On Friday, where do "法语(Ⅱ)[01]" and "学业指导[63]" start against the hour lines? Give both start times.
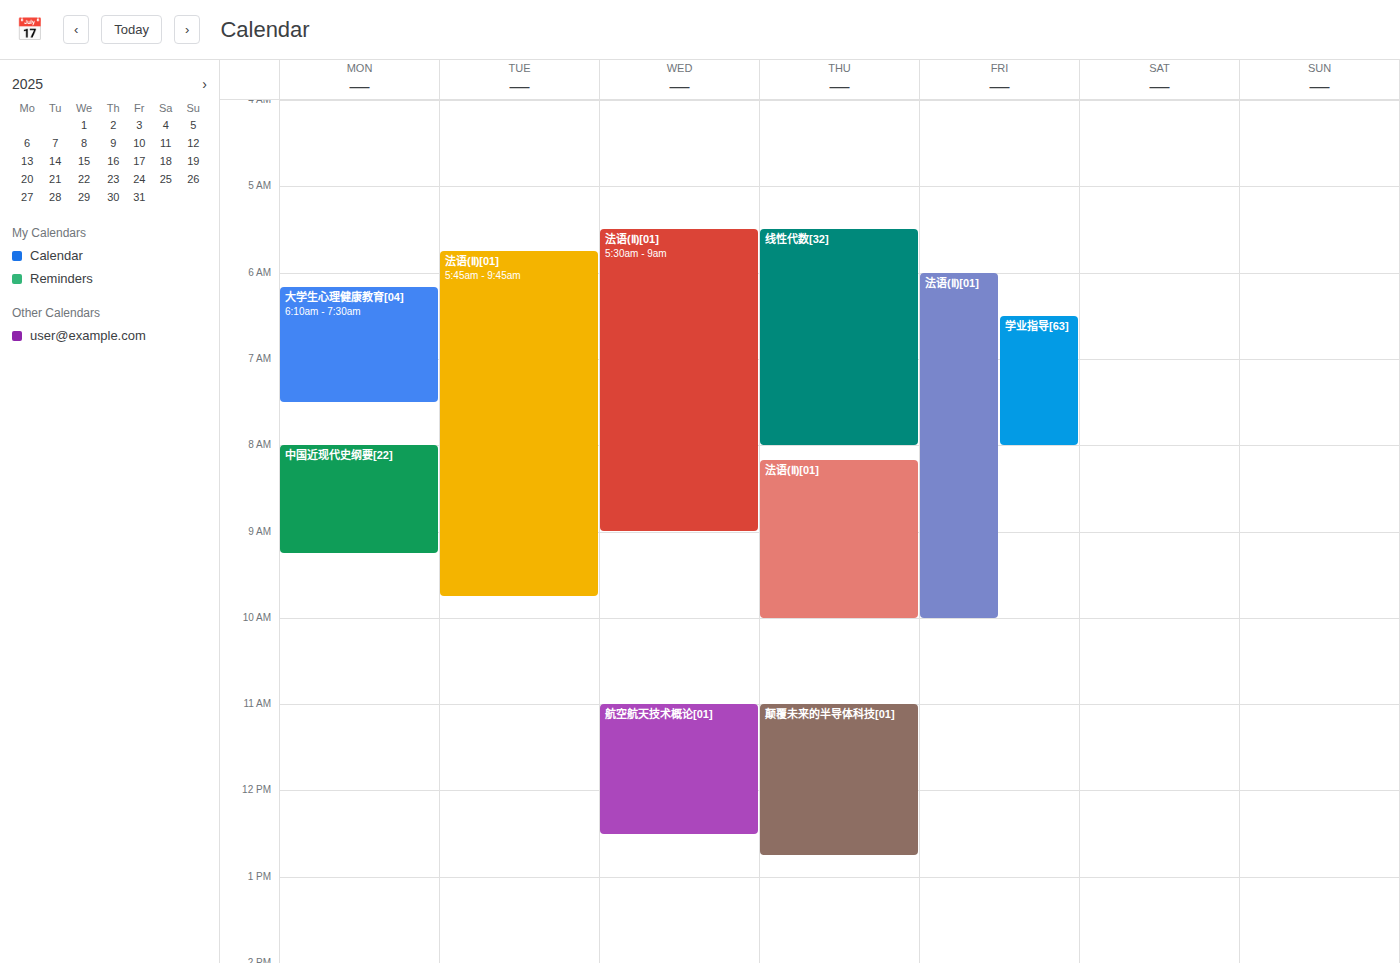
"法语(Ⅱ)[01]": 06:00, exactly on the 06:00 line. "学业指导[63]": 06:30, halfway between the 06:00 and 07:00 lines.